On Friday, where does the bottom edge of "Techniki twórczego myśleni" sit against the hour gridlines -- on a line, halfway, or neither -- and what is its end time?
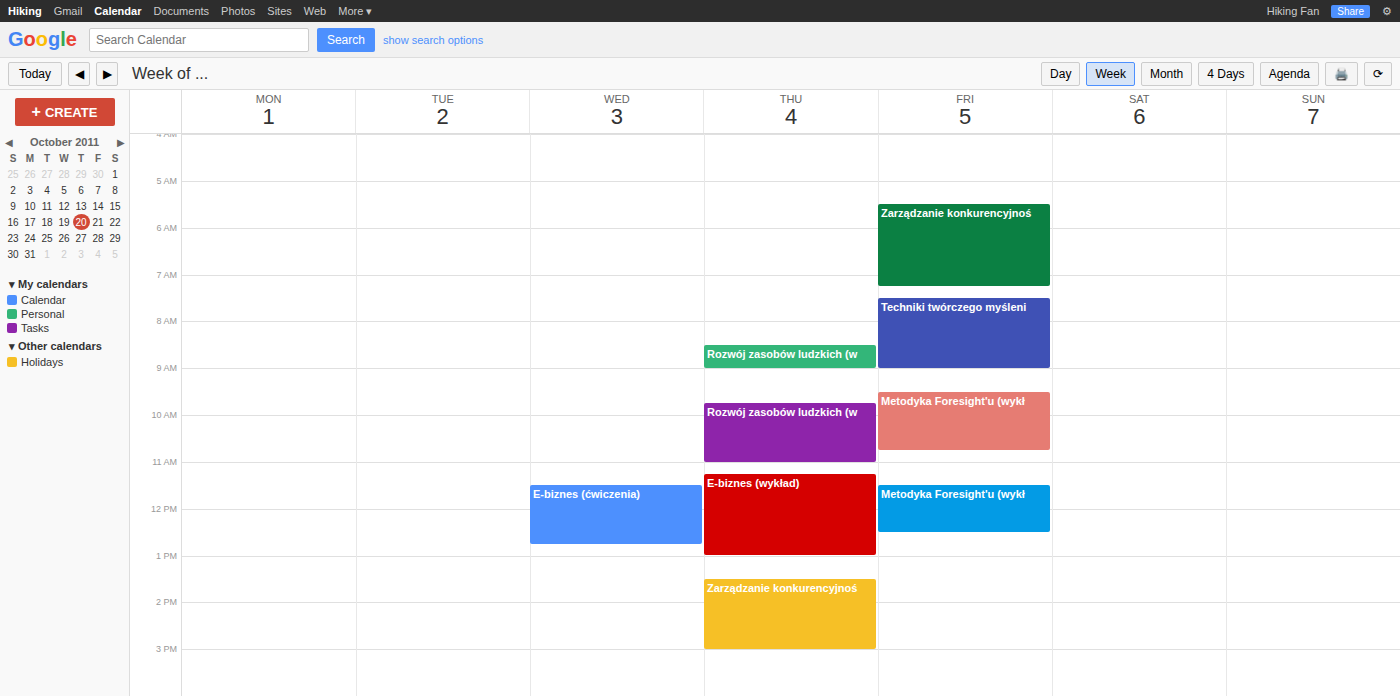
9:00 AM -- exactly on the 9 AM line.